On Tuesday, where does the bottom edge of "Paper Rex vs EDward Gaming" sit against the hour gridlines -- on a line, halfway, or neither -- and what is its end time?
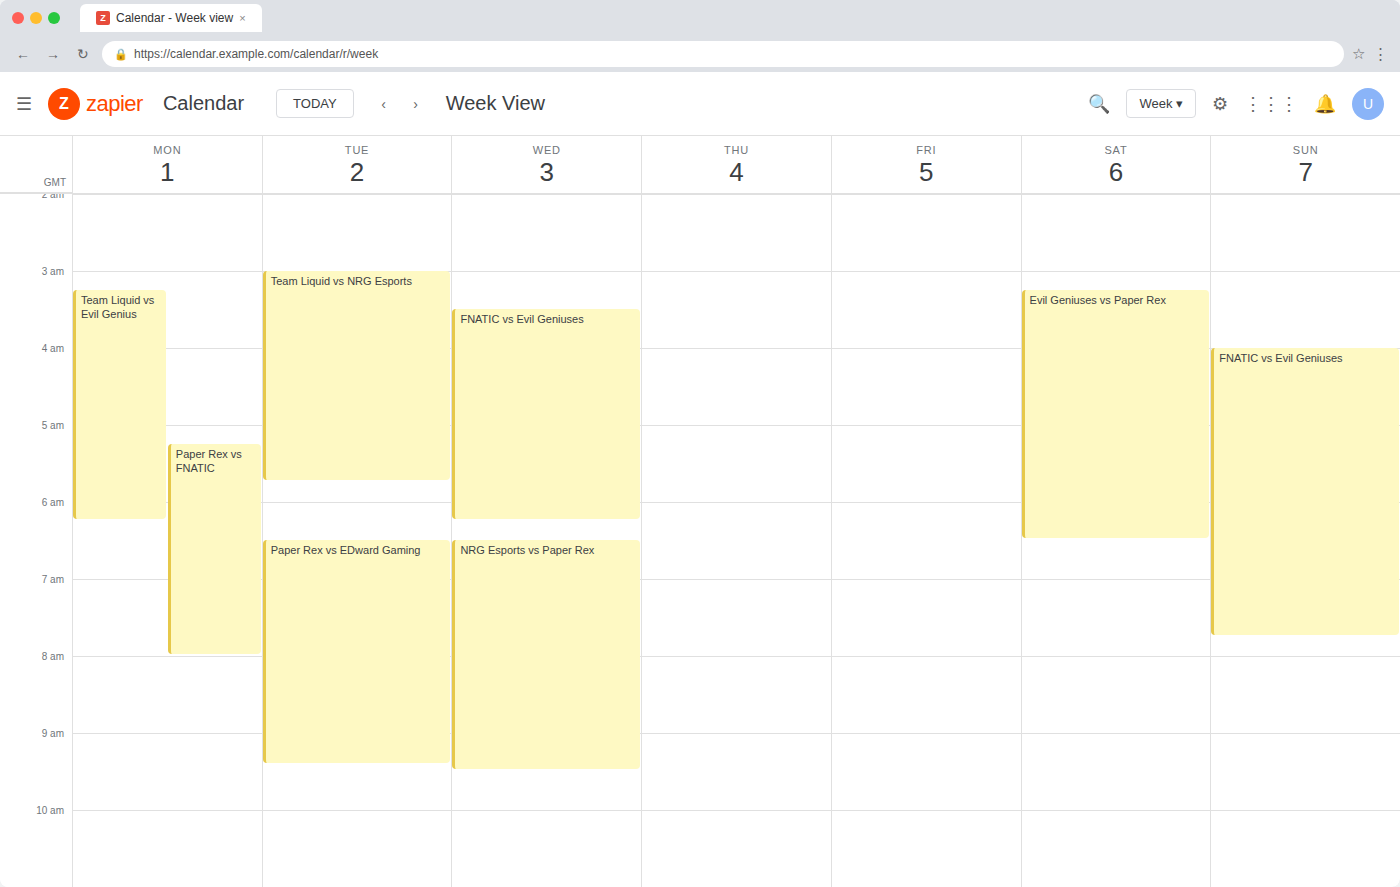
9:25 AM -- neither: 25 minutes below the 9 AM line and 35 minutes above the 10 AM line.